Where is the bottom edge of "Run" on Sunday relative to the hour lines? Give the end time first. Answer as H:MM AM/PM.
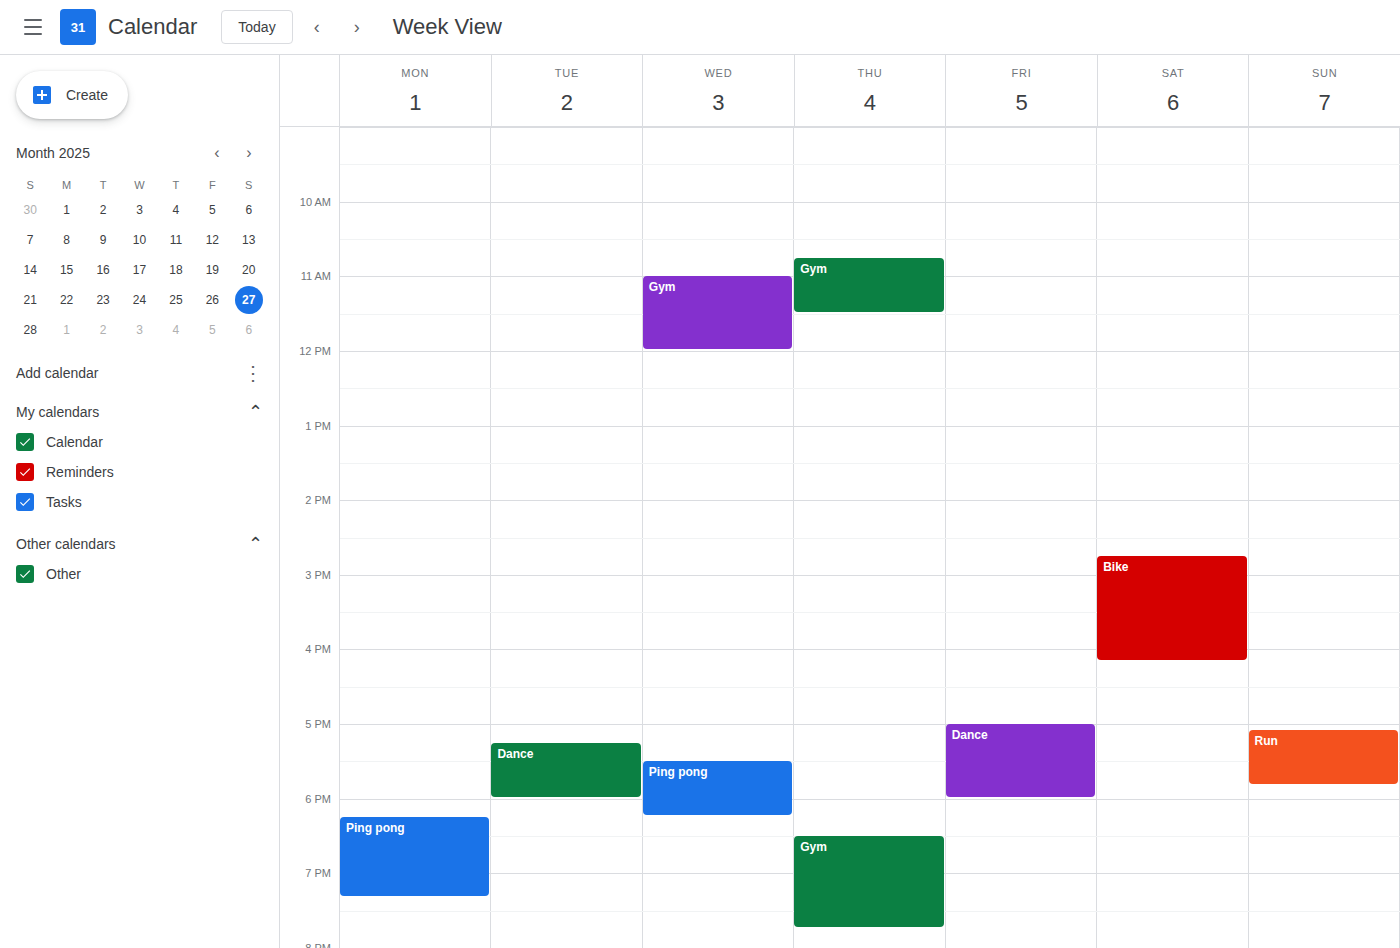
5:50 PM -- neither: 50 minutes below the 5 PM line and 10 minutes above the 6 PM line.